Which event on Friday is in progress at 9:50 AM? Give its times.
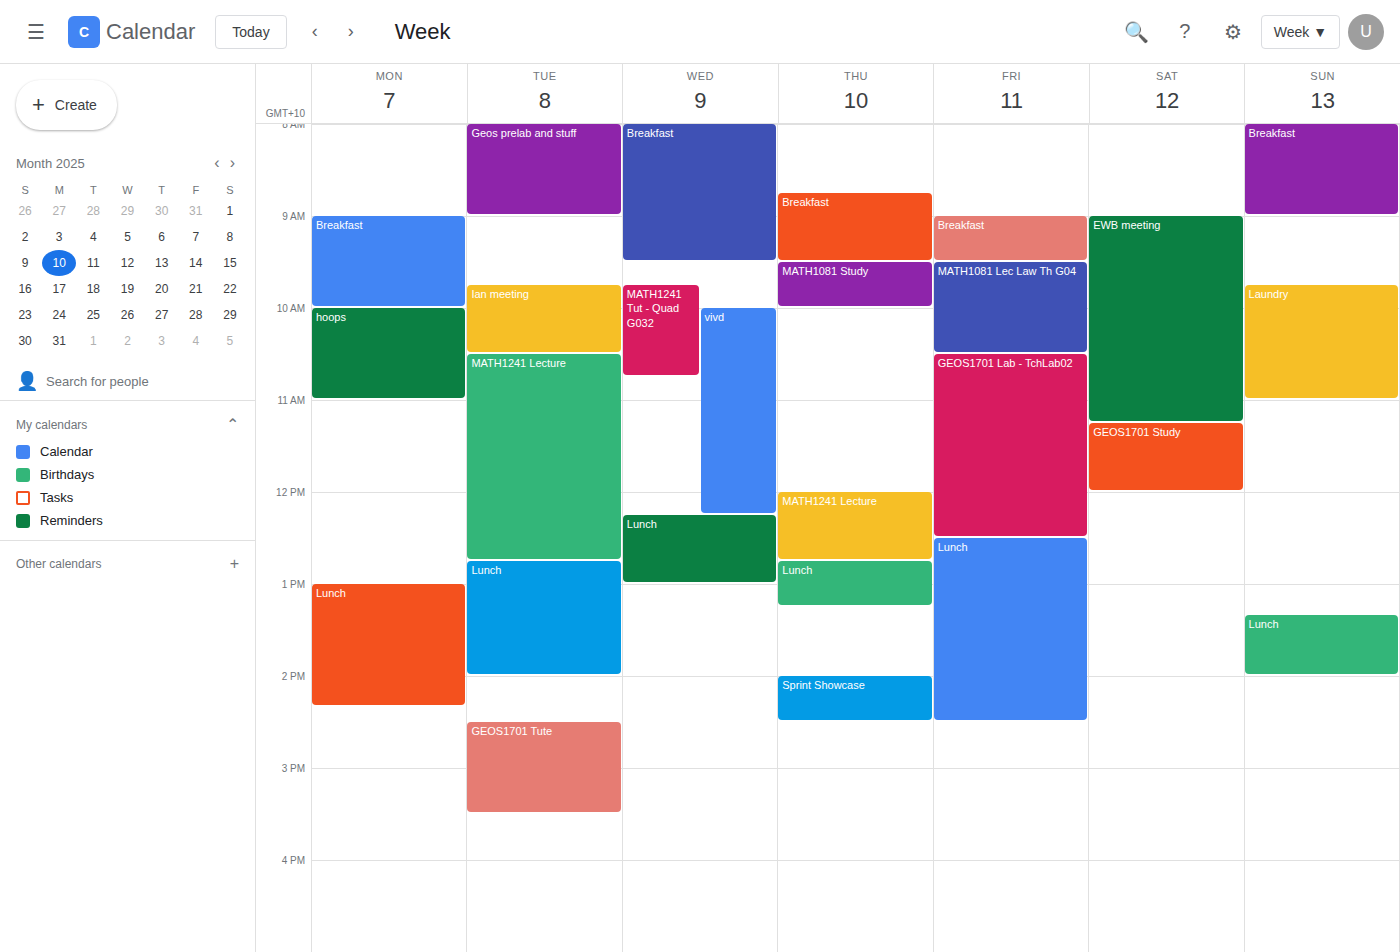
"MATH1081 Lec Law Th G04", 9:30 AM to 10:30 AM